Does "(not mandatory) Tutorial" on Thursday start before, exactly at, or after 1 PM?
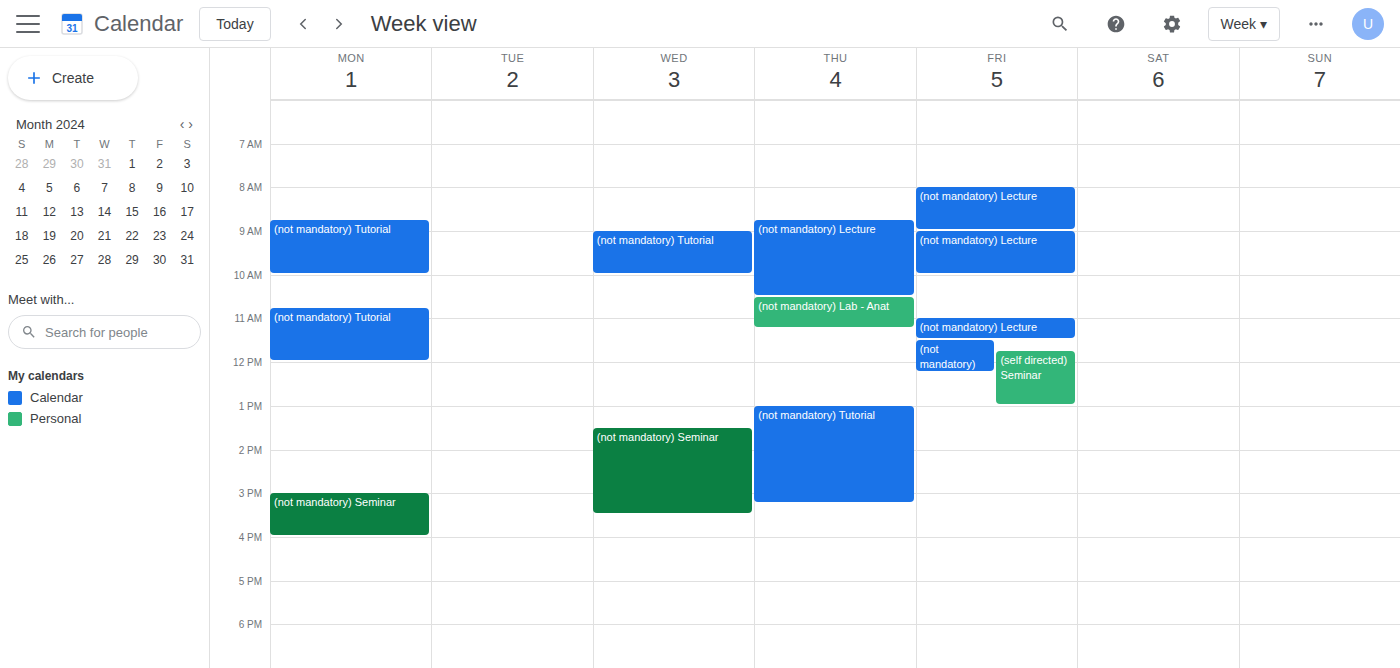
1:00 PM -- exactly at 1 PM, on the 1 PM line.